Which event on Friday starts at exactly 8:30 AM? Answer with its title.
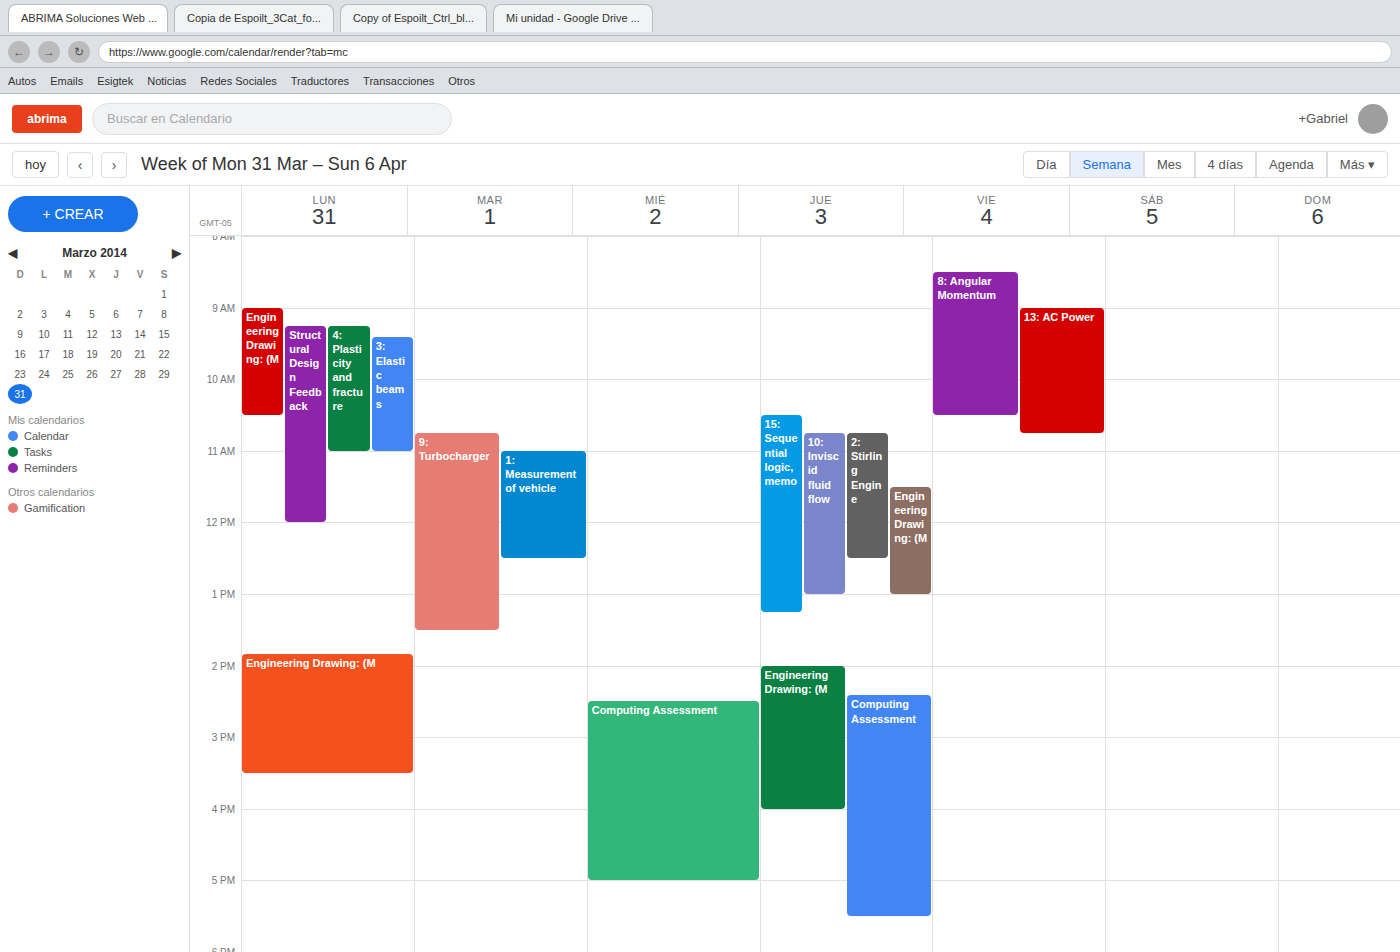
"8: Angular Momentum"